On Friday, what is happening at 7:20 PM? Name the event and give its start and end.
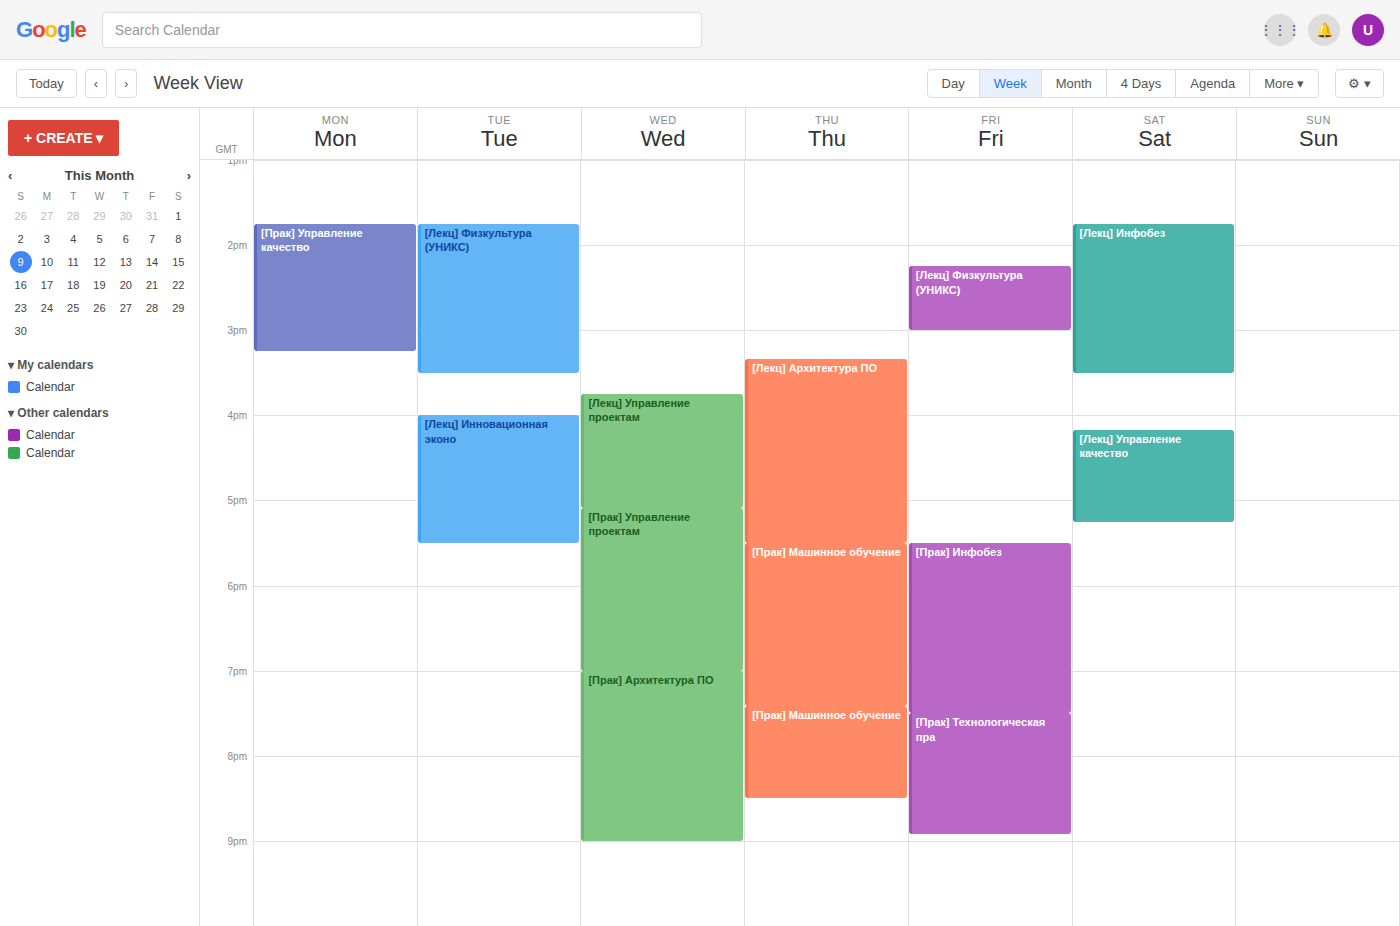
"[Прак] Инфобез", 5:30 PM to 7:30 PM